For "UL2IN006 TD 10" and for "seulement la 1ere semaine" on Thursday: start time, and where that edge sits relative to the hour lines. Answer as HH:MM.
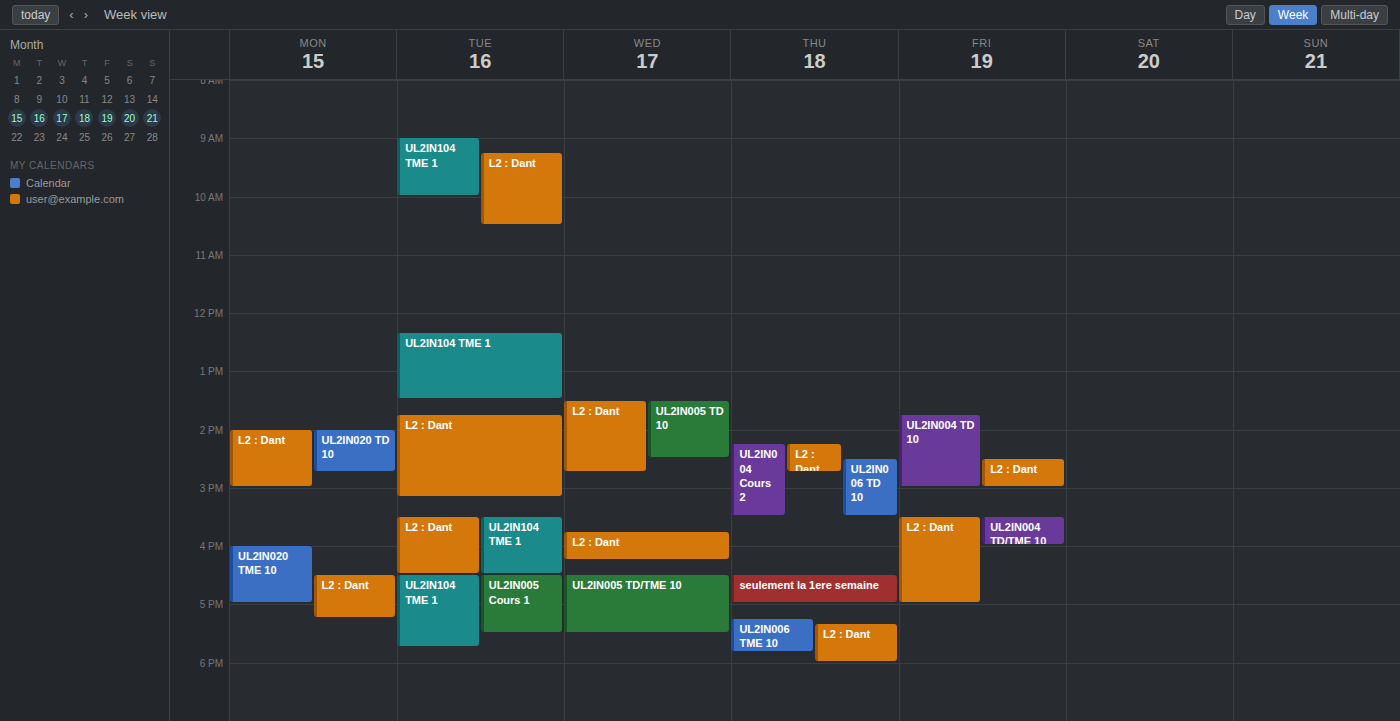
"UL2IN006 TD 10": 14:30, halfway between the 14:00 and 15:00 lines. "seulement la 1ere semaine": 16:30, halfway between the 16:00 and 17:00 lines.